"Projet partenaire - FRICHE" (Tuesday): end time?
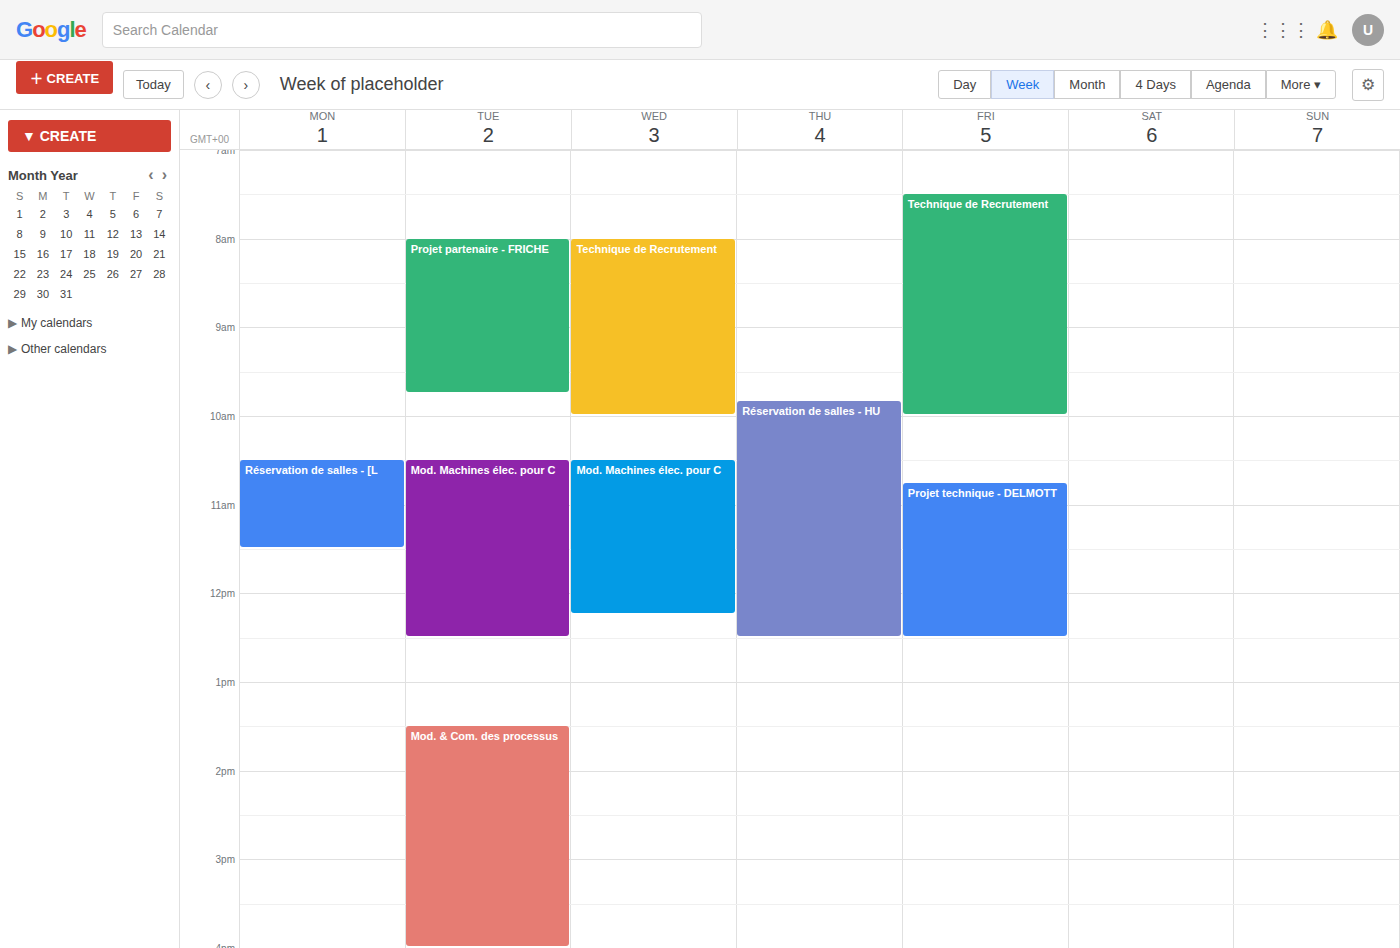
9:45 AM